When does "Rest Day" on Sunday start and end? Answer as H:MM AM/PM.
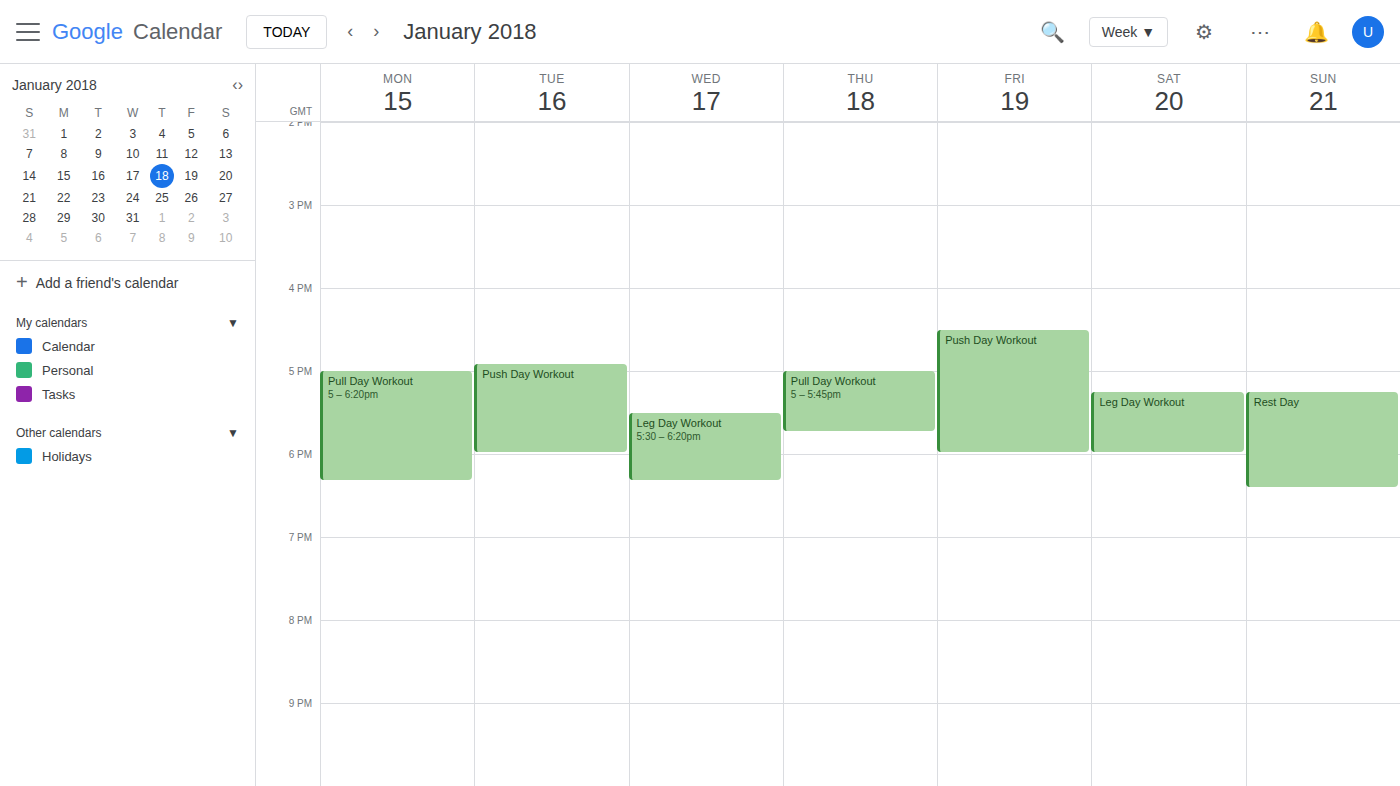
5:15 PM to 6:25 PM